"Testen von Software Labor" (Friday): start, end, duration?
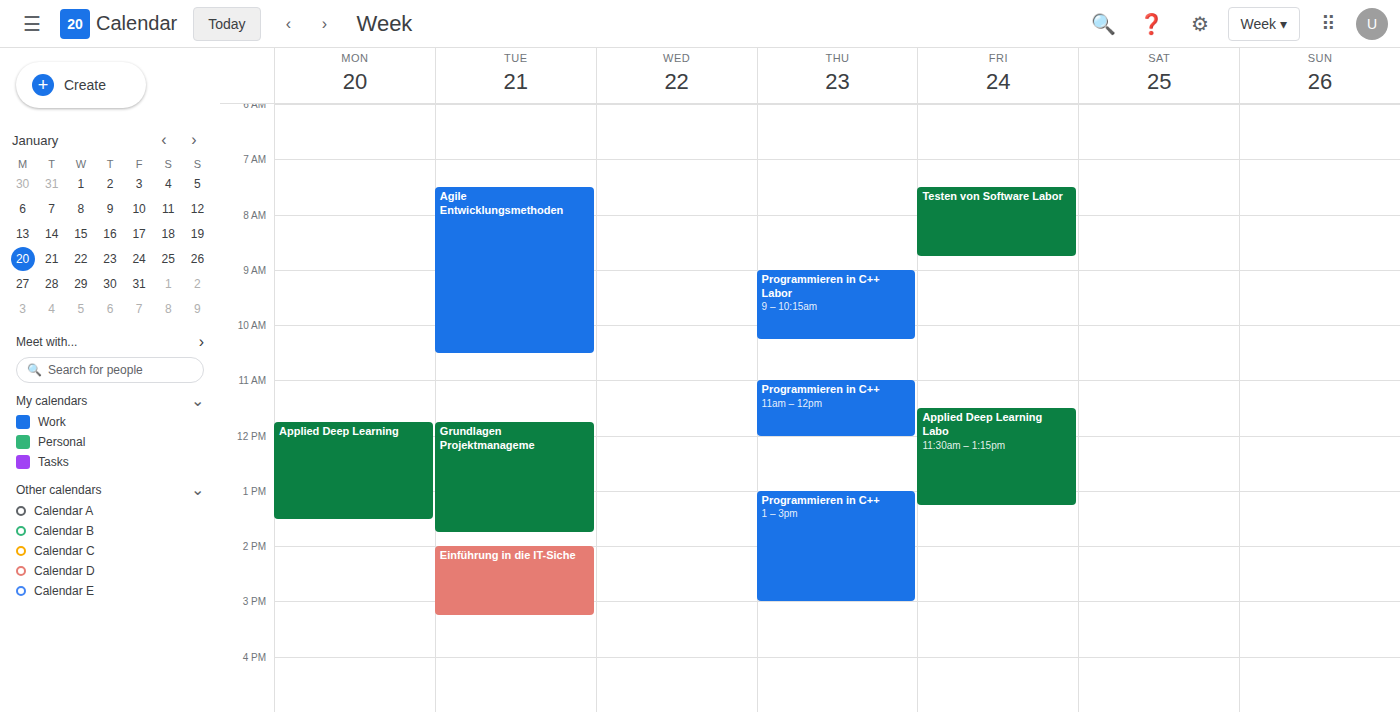
7:30 AM to 8:45 AM, 1 hour 15 minutes